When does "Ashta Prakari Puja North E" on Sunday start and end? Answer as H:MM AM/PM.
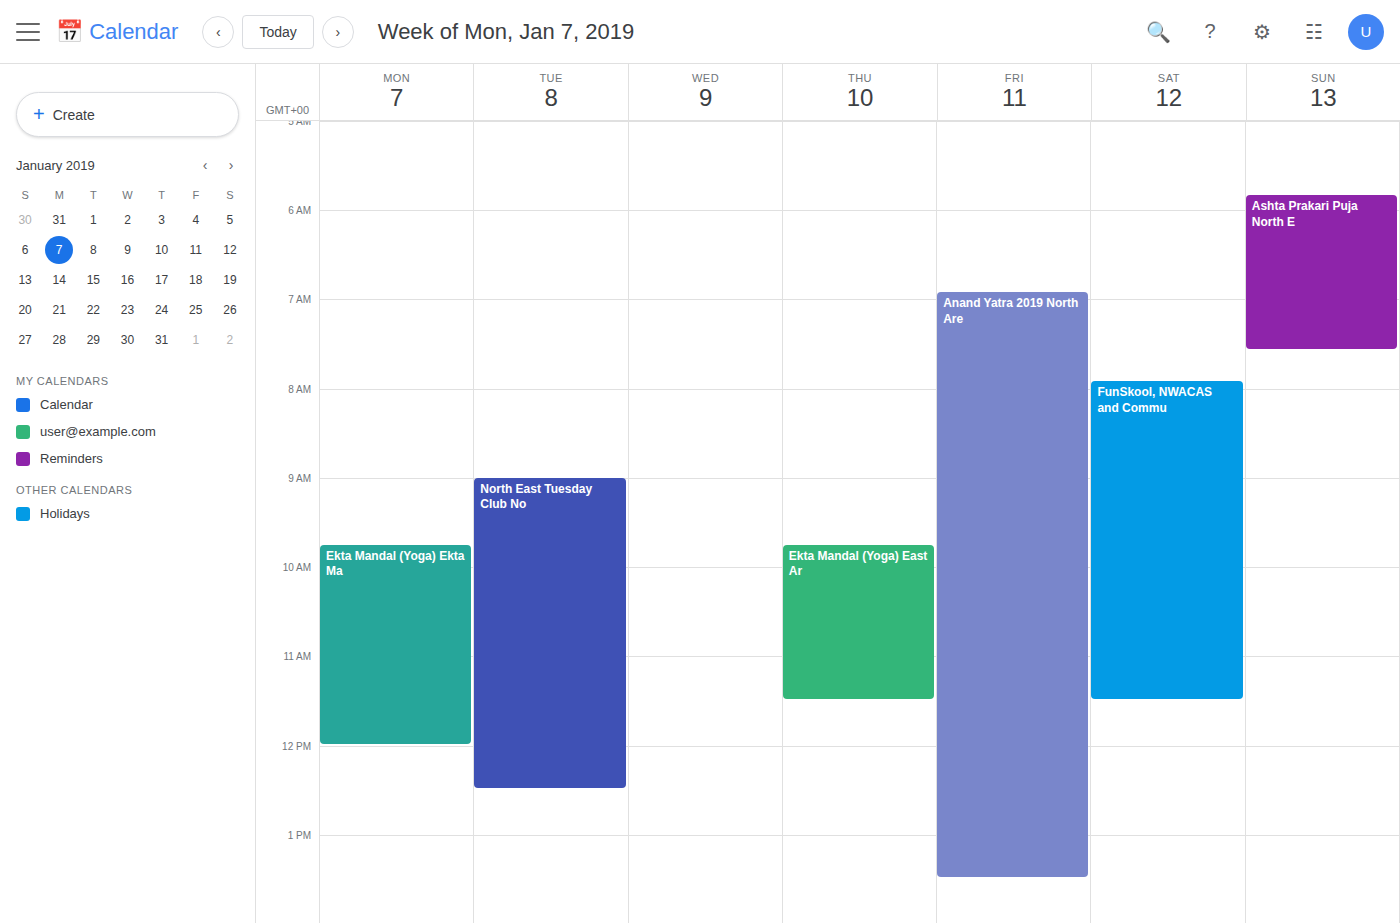
5:50 AM to 7:35 AM